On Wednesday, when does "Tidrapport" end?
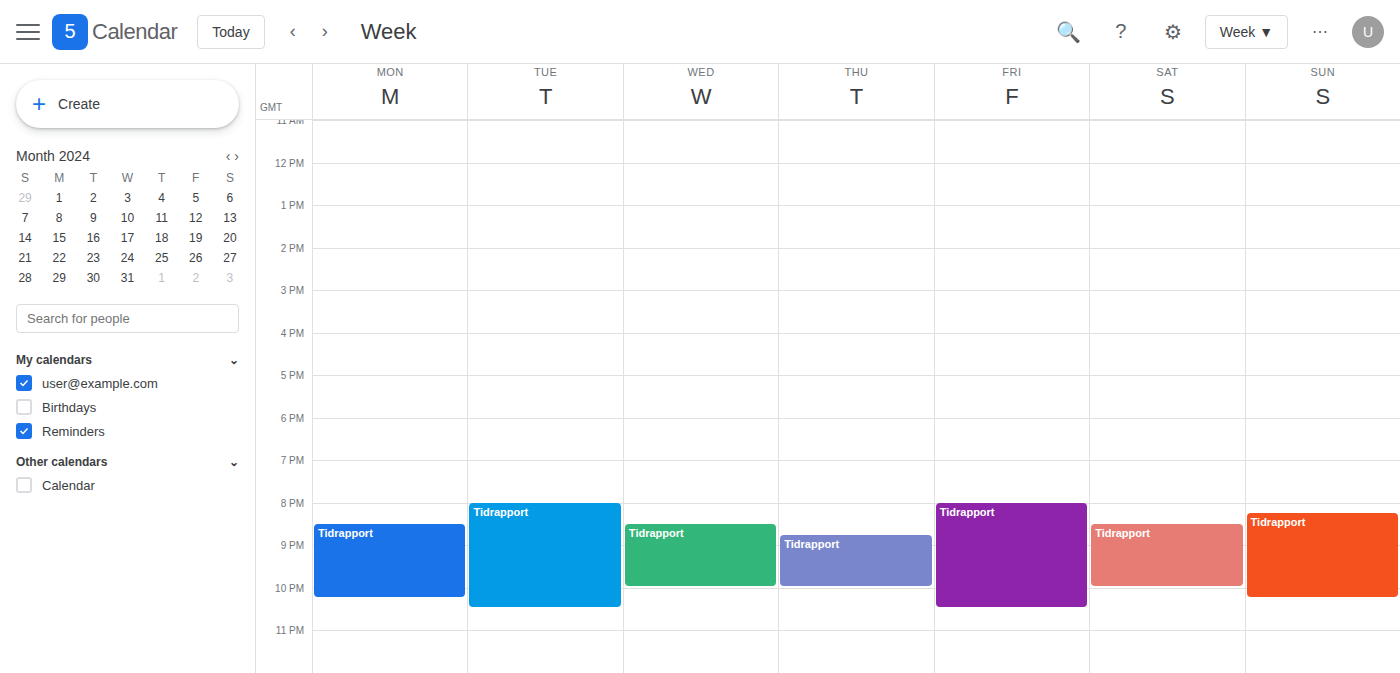
10:00 PM